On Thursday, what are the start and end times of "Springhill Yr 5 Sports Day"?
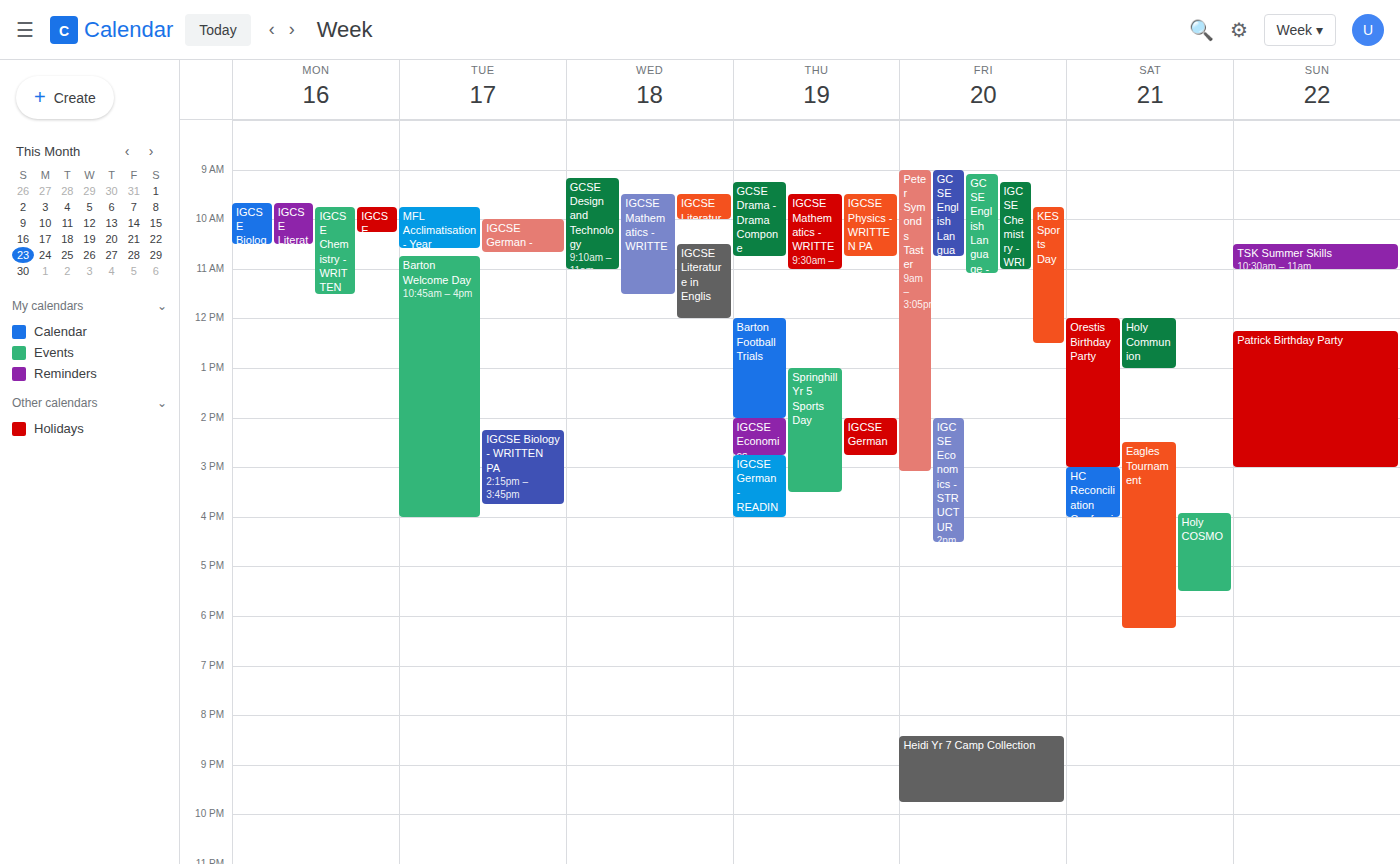
1:00 PM to 3:30 PM